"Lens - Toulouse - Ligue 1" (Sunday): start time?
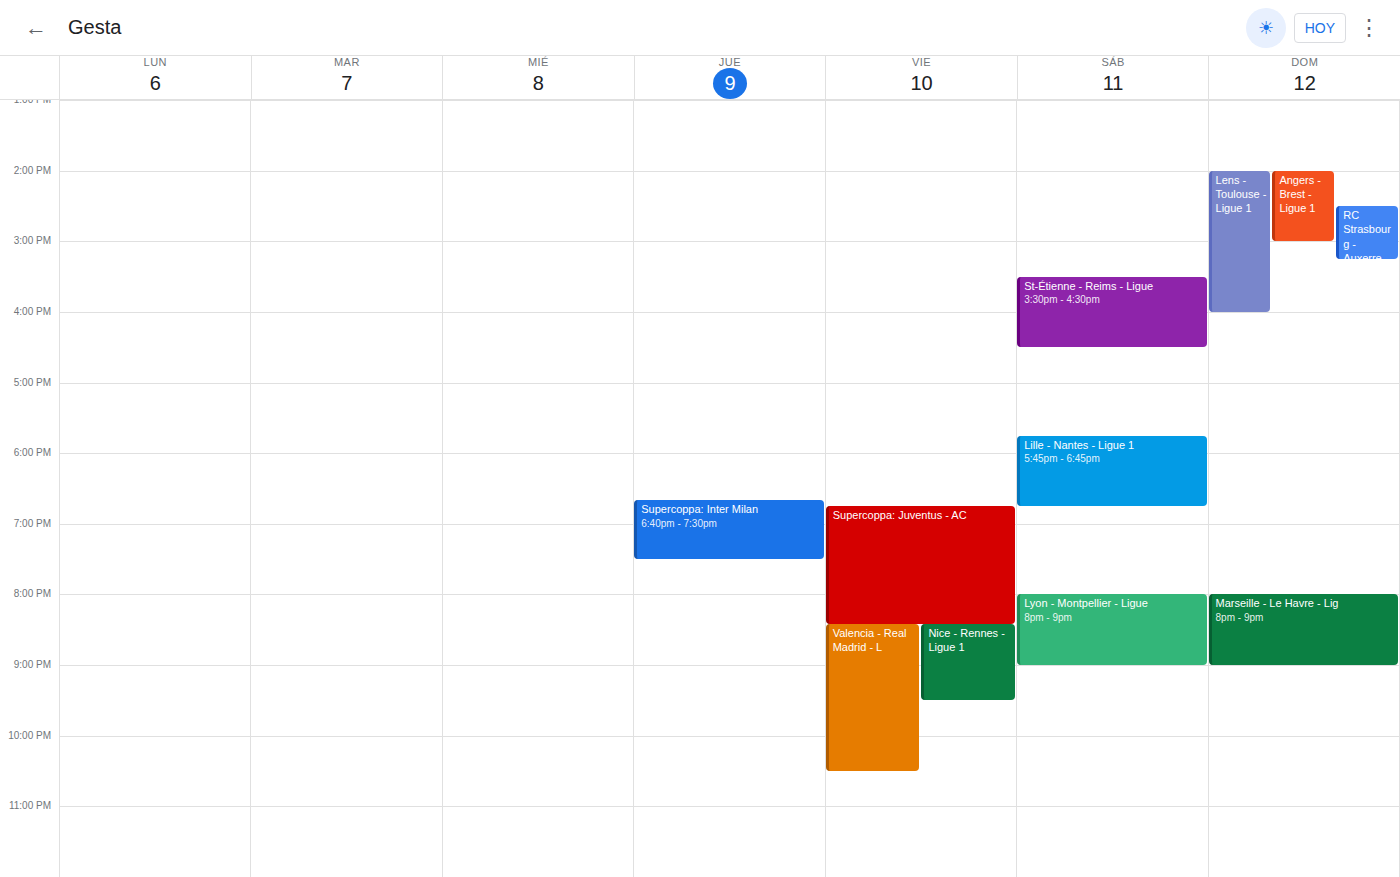
2:00 PM